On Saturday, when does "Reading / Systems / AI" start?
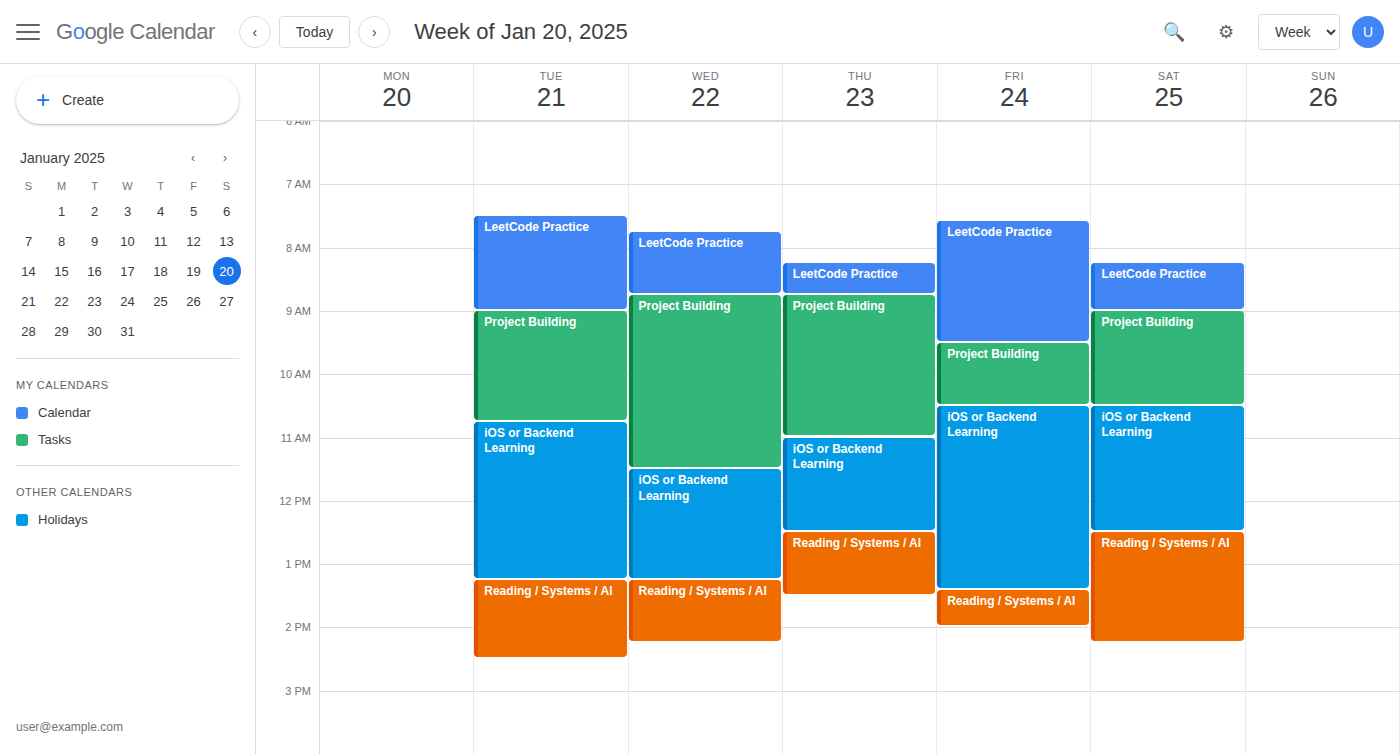
12:30